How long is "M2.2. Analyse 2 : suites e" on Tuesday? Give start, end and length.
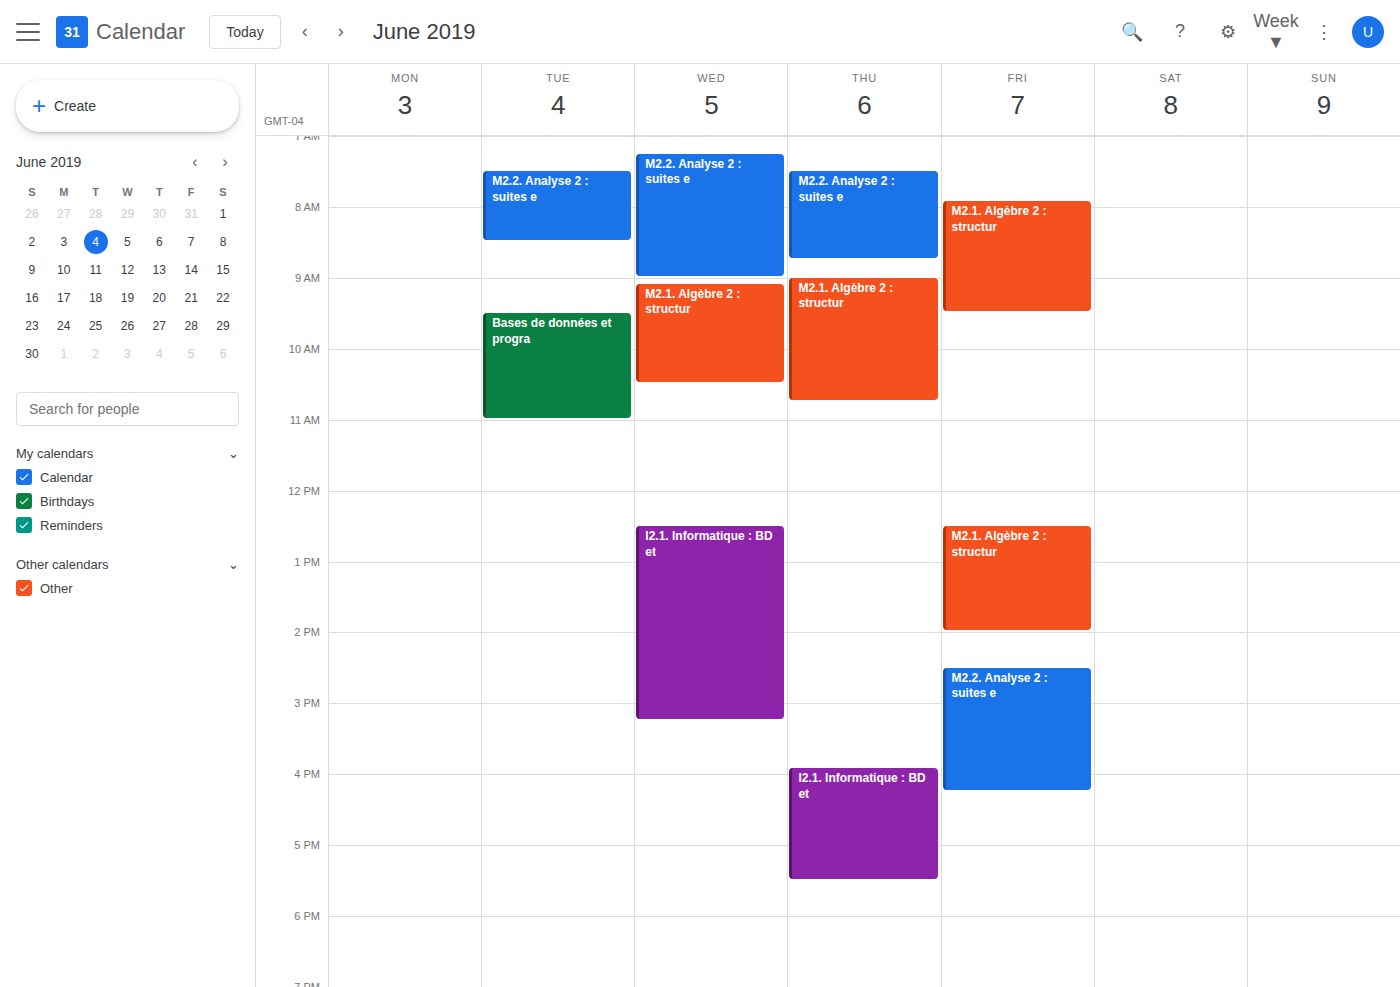
7:30 AM to 8:30 AM, 1 hour